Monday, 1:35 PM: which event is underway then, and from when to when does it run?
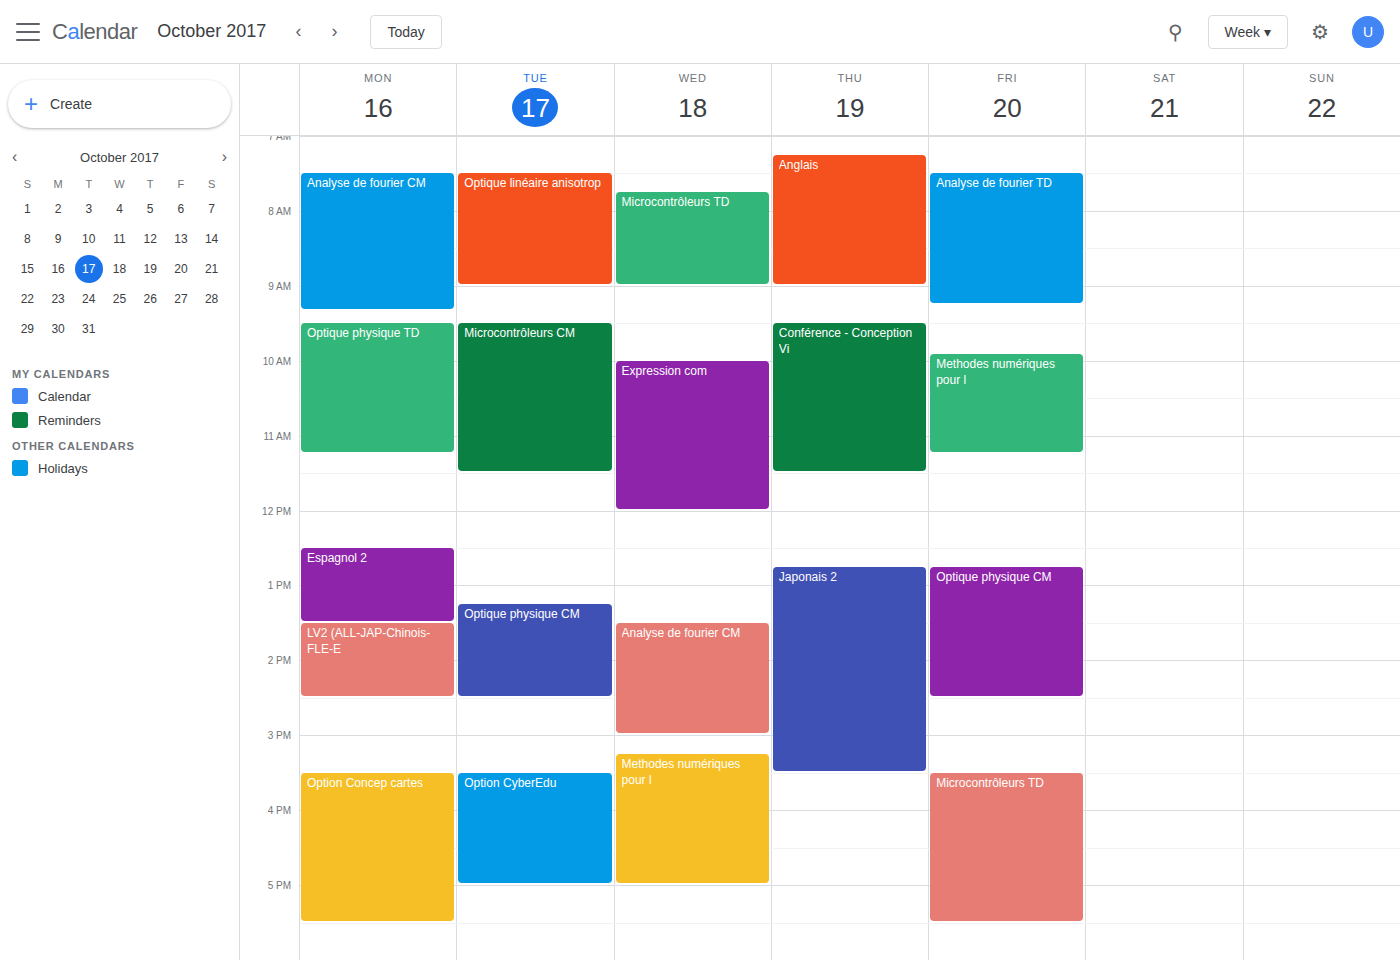
"LV2 (ALL-JAP-Chinois-FLE-E", 1:30 PM to 2:30 PM